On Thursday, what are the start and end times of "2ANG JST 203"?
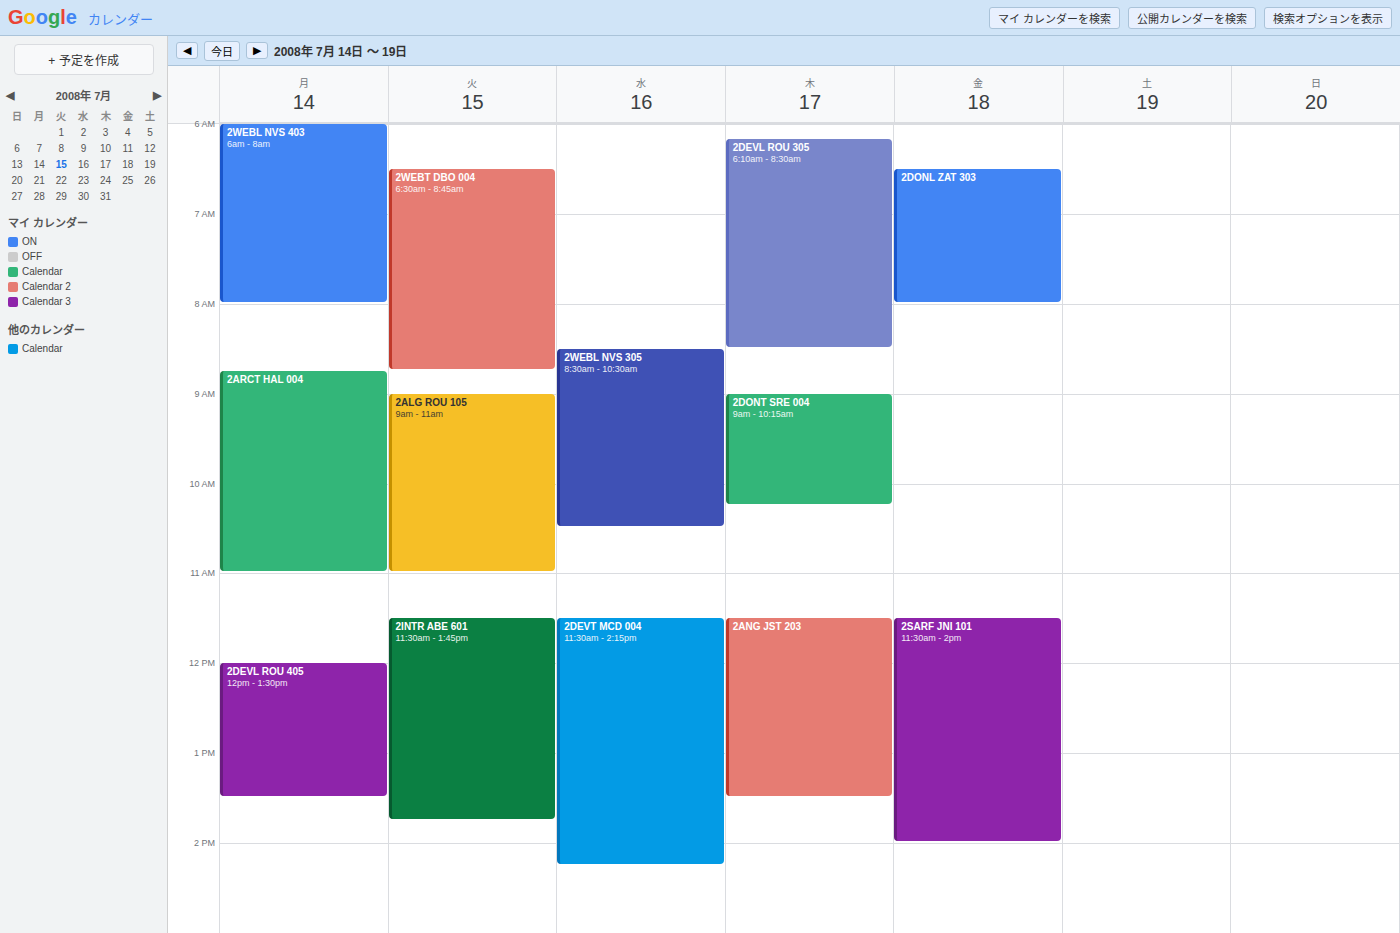
11:30 AM to 1:30 PM